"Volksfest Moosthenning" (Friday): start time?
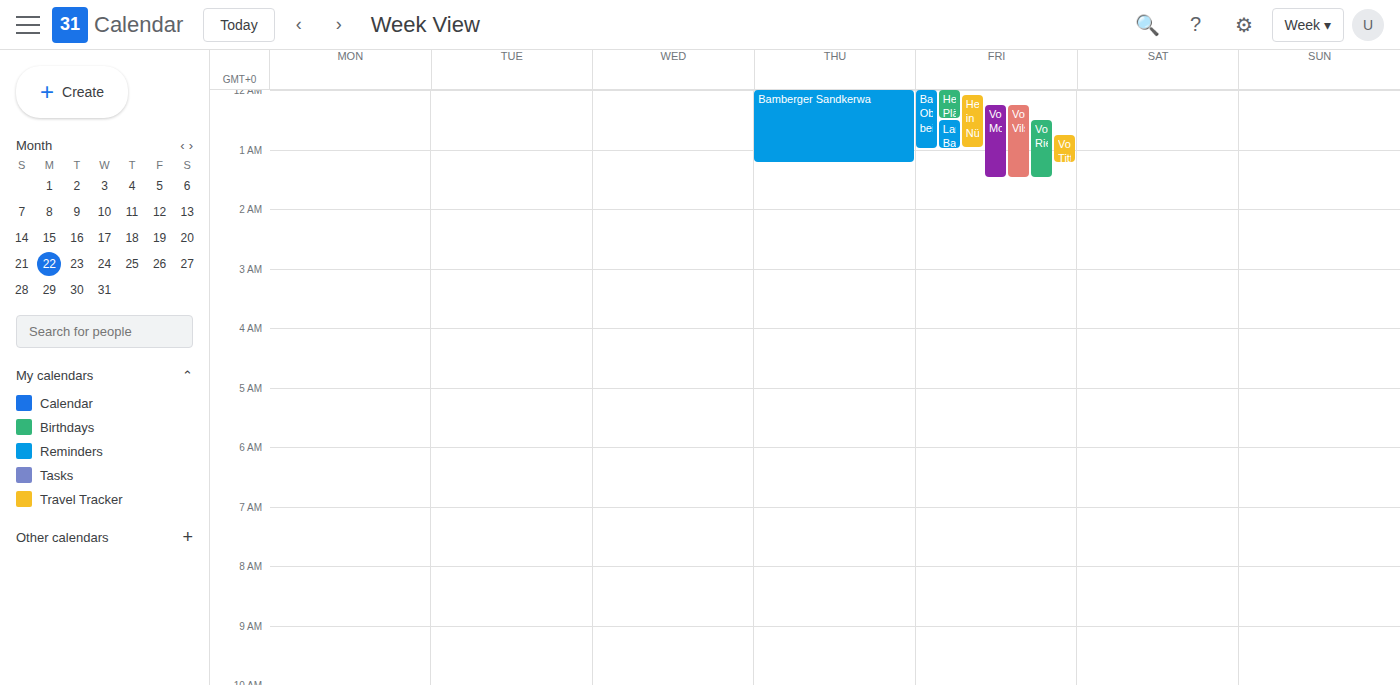
12:15 AM